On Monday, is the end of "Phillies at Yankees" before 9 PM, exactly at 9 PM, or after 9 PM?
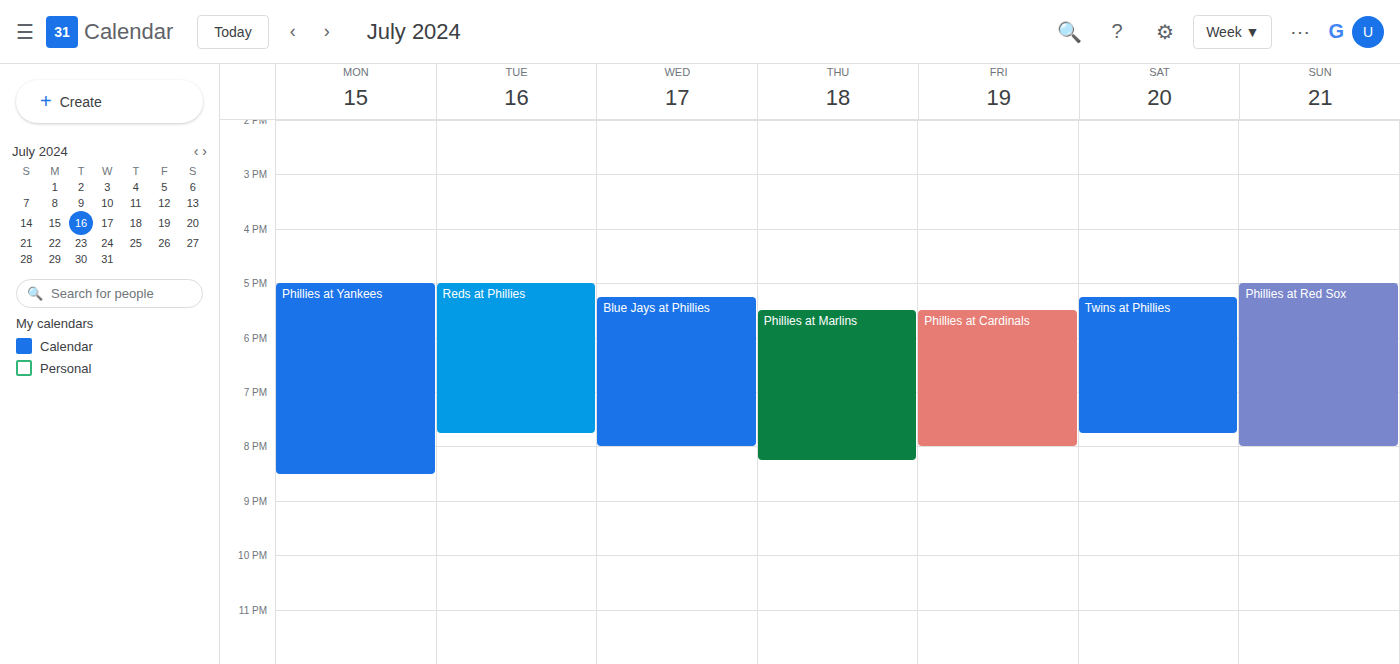
8:30 PM -- before 9 PM, 30 minutes above the 9 PM line.